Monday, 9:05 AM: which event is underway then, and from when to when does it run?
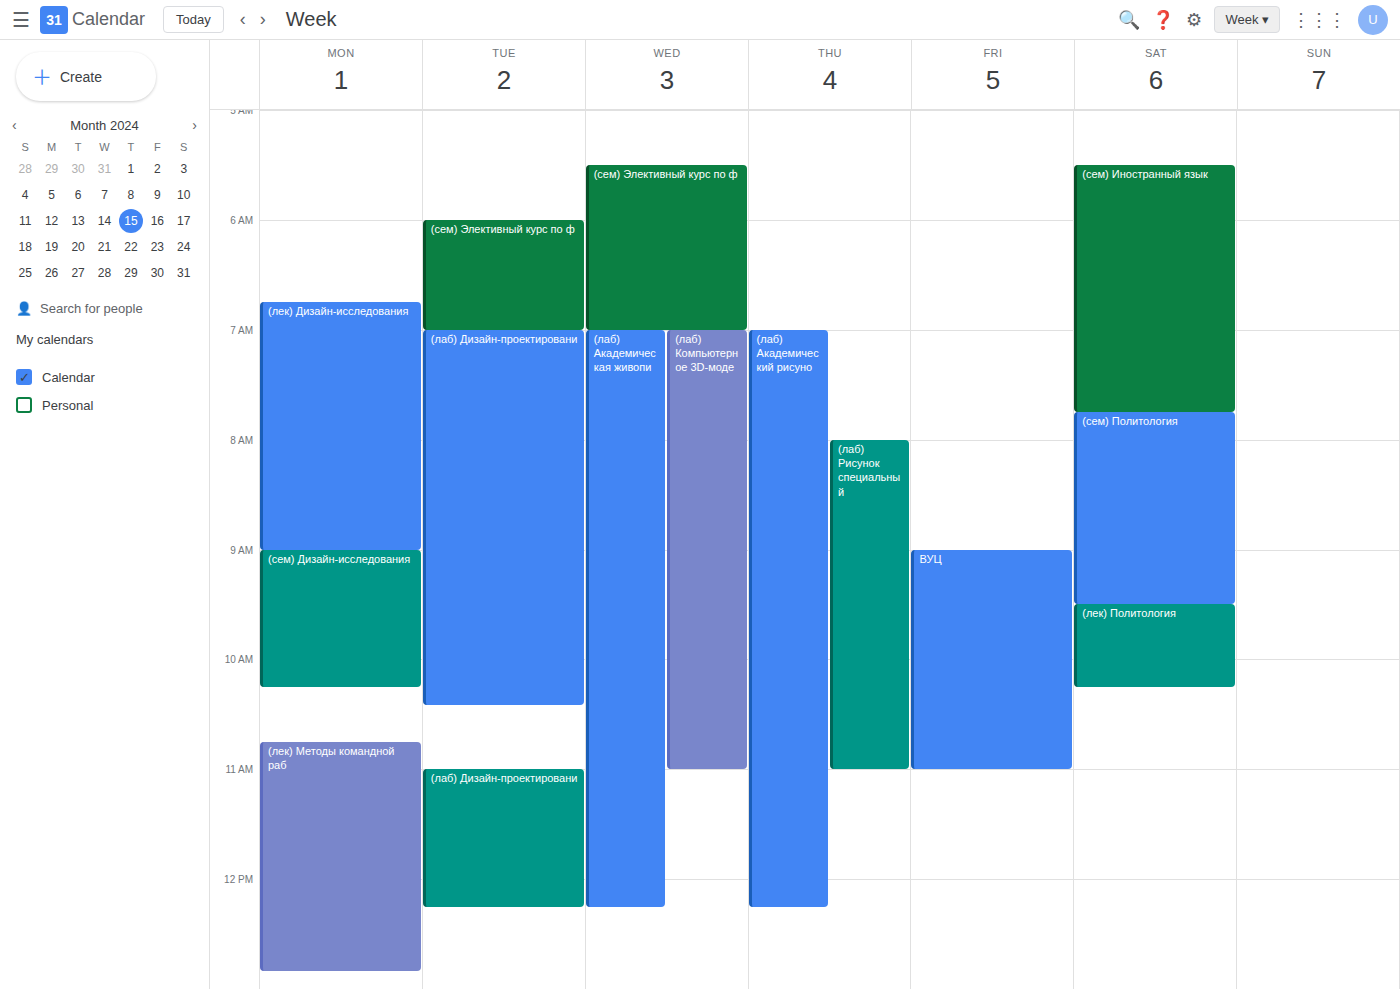
"(сем) Дизайн-исследования", 9:00 AM to 10:15 AM